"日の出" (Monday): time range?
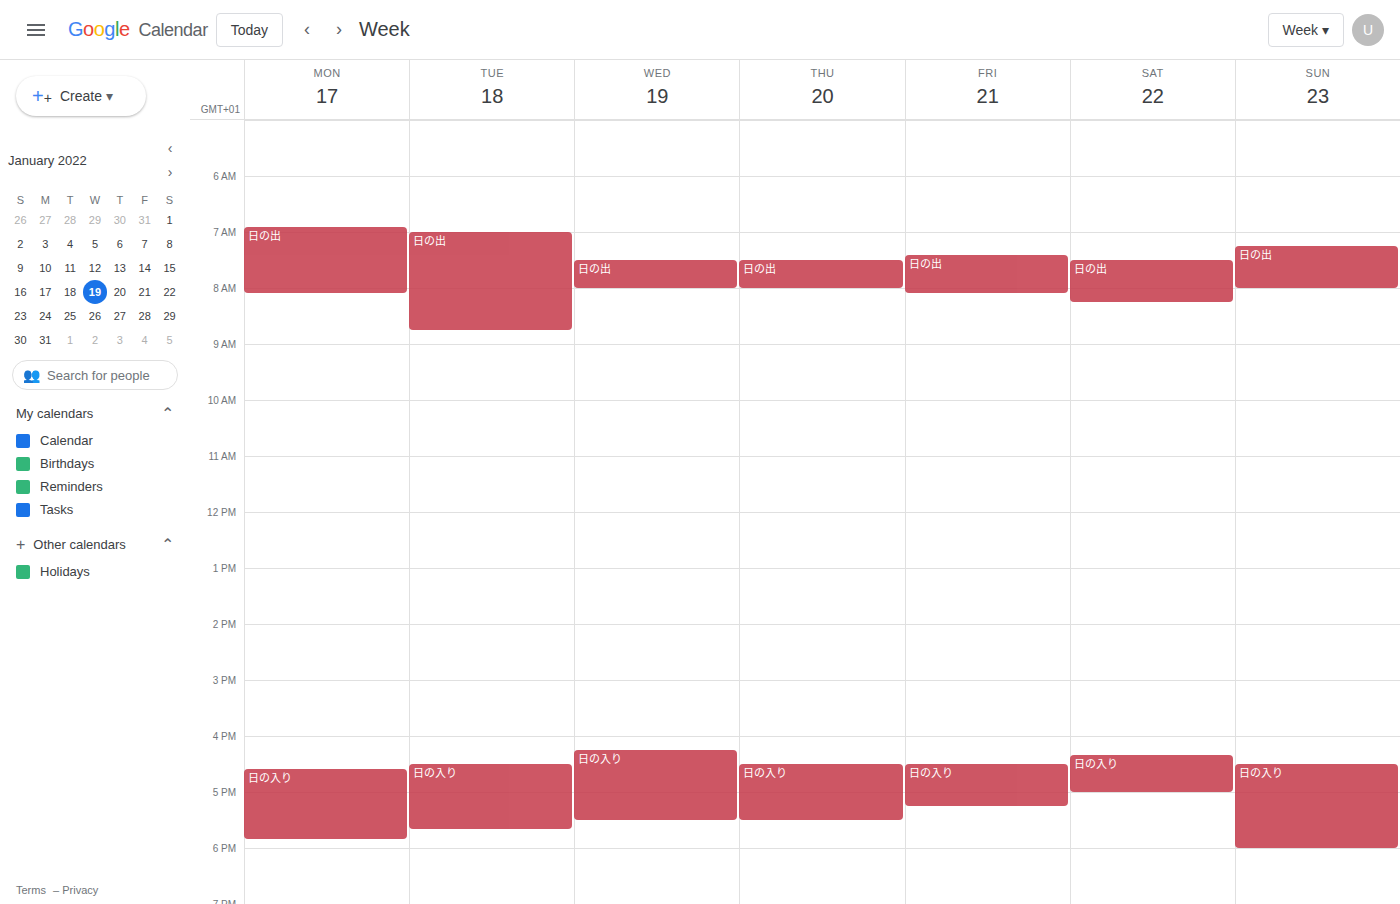
6:55 AM to 8:05 AM